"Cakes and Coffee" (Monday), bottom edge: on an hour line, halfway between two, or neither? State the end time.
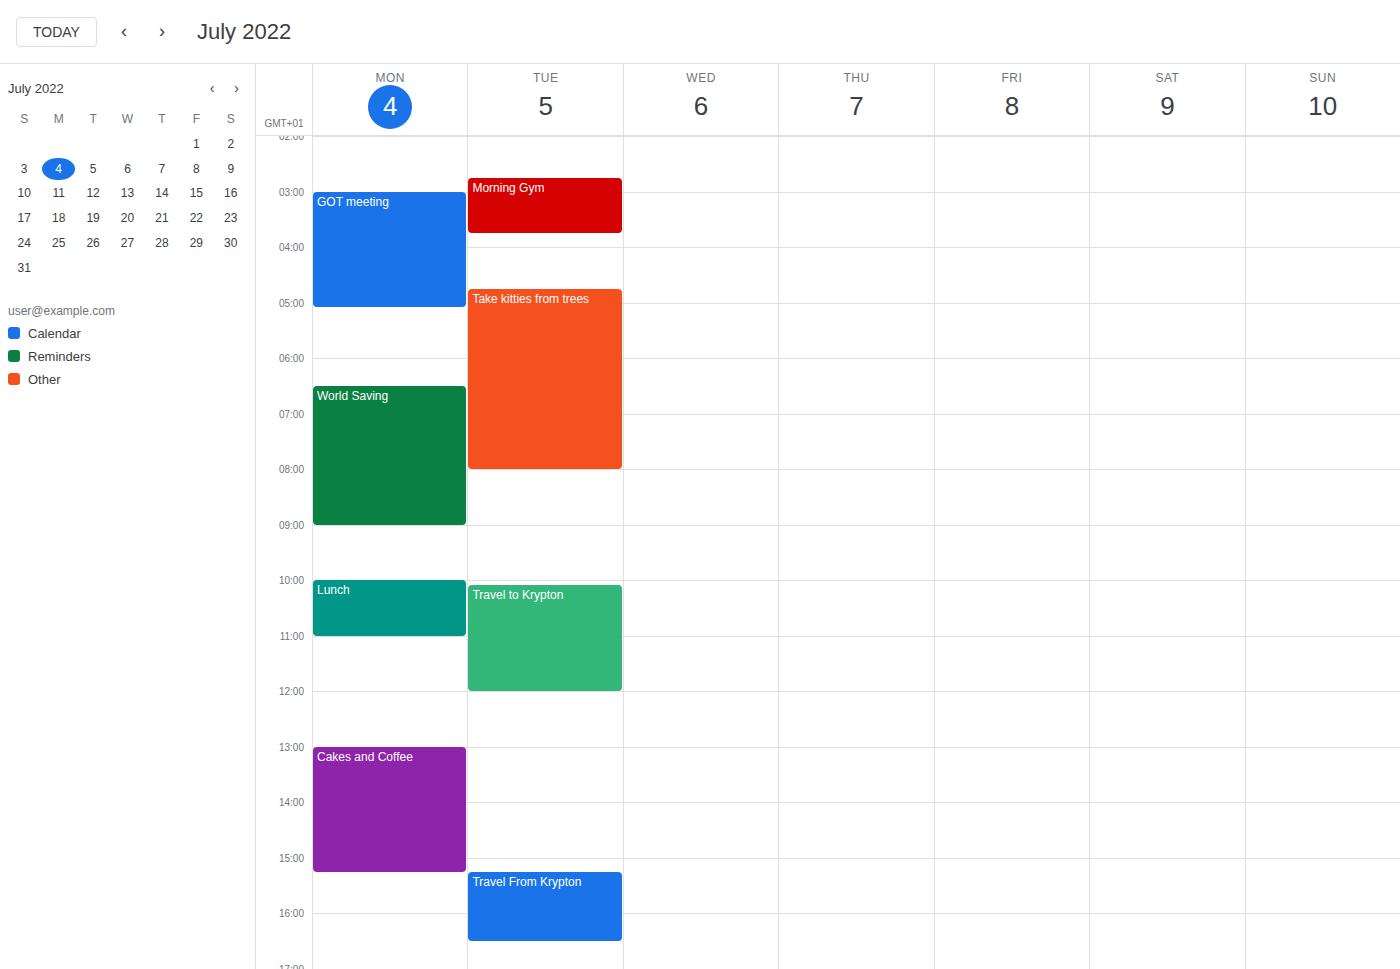
3:15 PM -- neither: a quarter of the way from the 3 PM line to the 4 PM line.